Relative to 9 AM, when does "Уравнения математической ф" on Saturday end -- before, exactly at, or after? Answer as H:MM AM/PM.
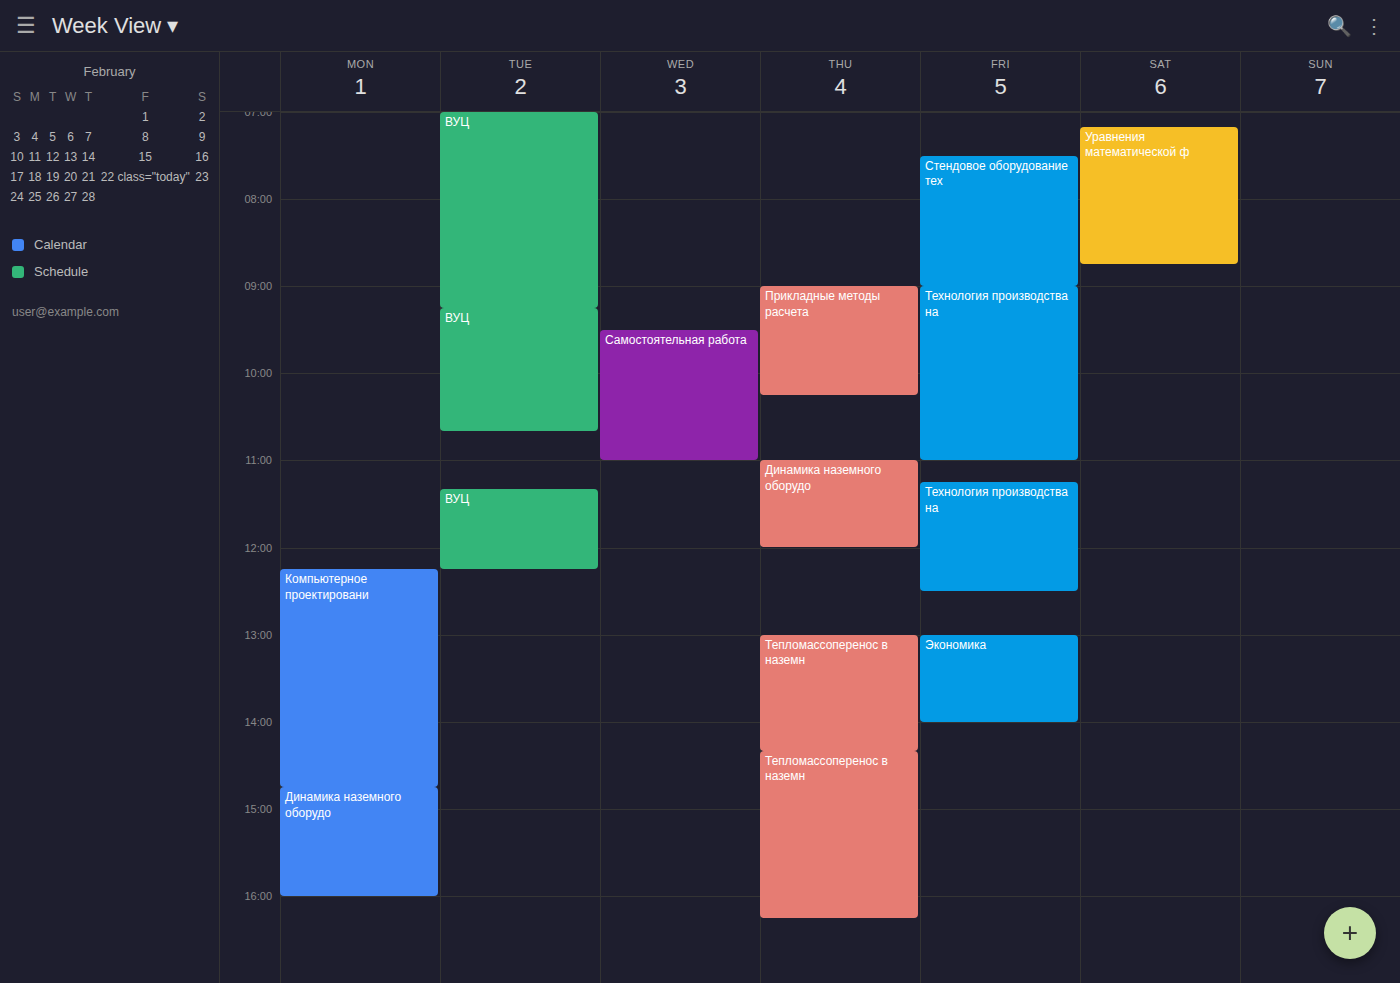
8:45 AM -- before 9 AM, 15 minutes above the 9 AM line.